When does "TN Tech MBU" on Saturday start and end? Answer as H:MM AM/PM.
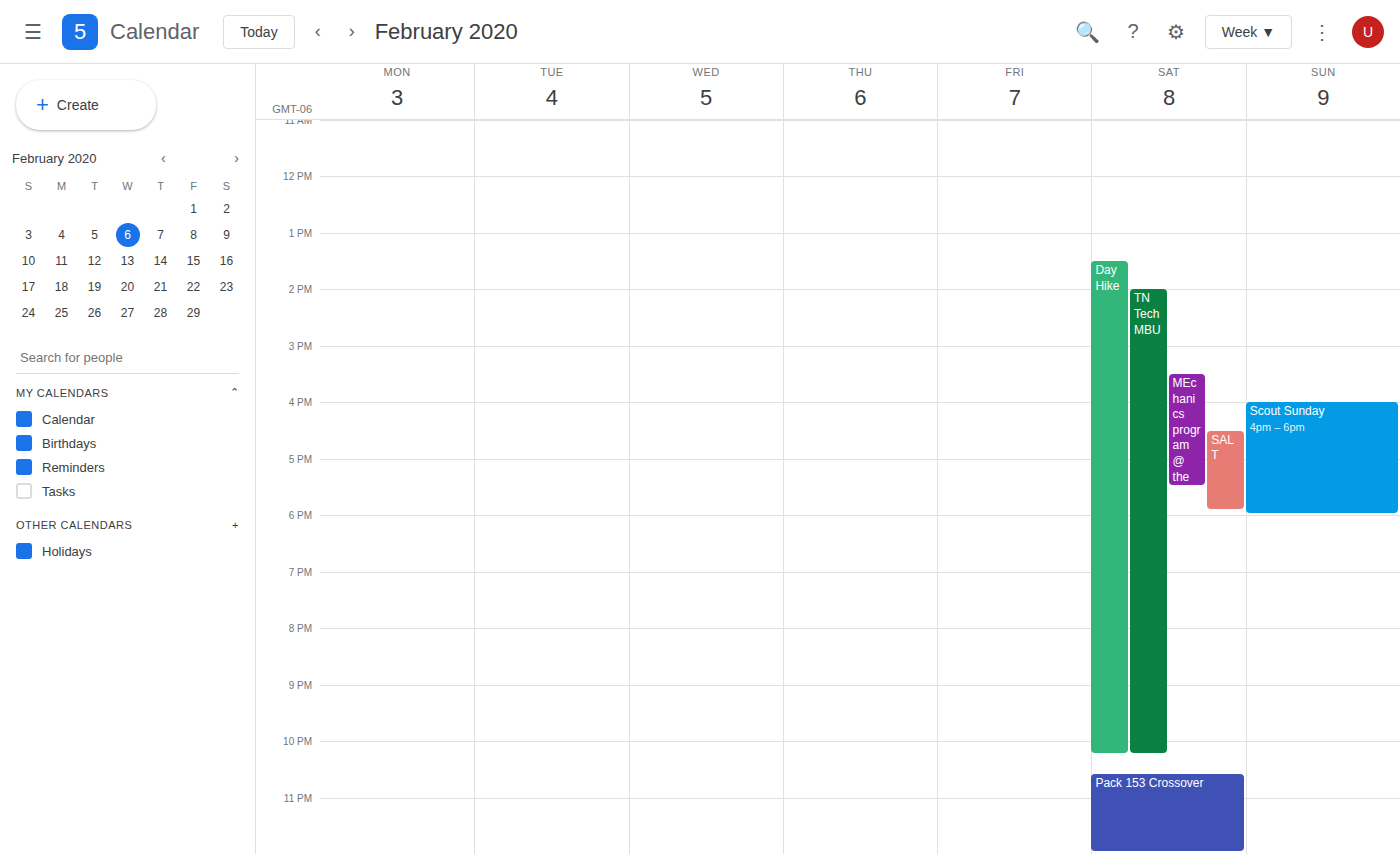
2:00 PM to 10:15 PM